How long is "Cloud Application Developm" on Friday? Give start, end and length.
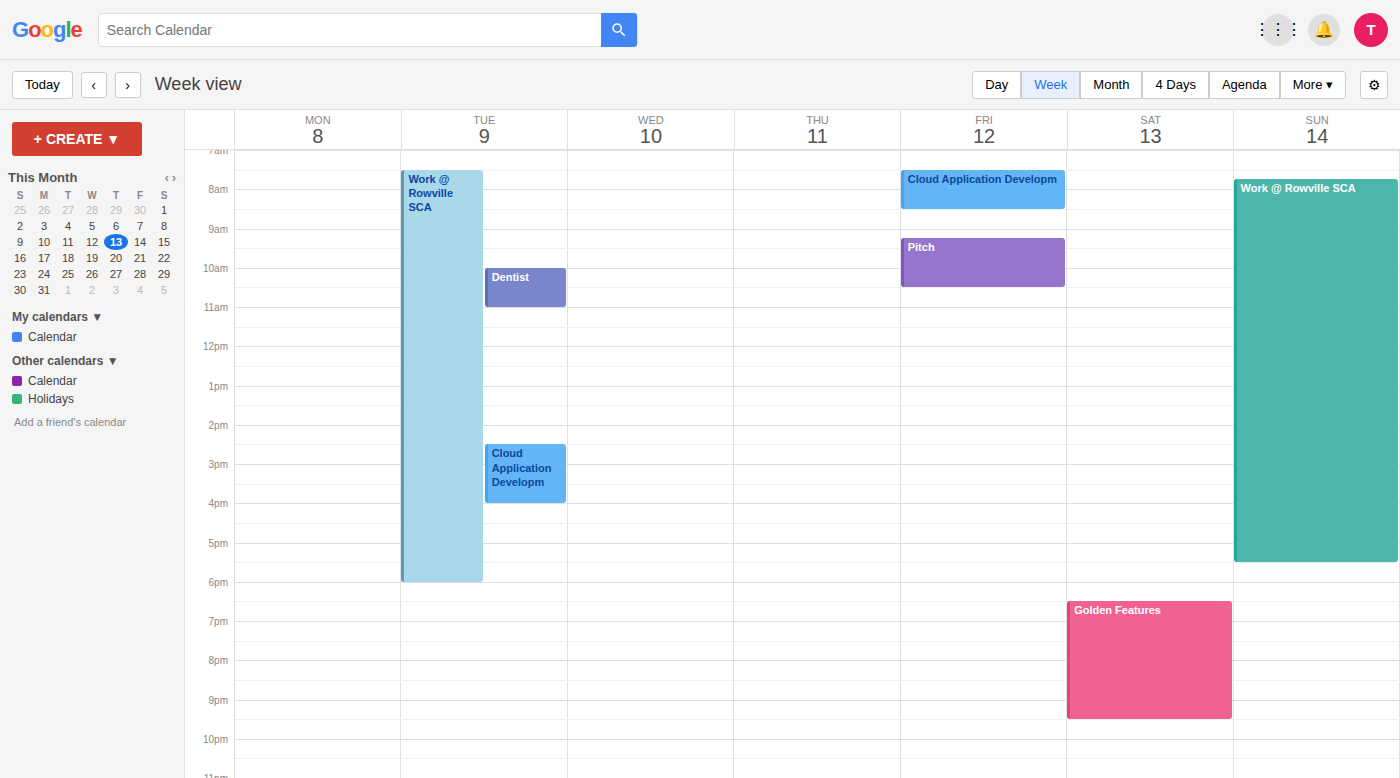
7:30 AM to 8:30 AM, 1 hour